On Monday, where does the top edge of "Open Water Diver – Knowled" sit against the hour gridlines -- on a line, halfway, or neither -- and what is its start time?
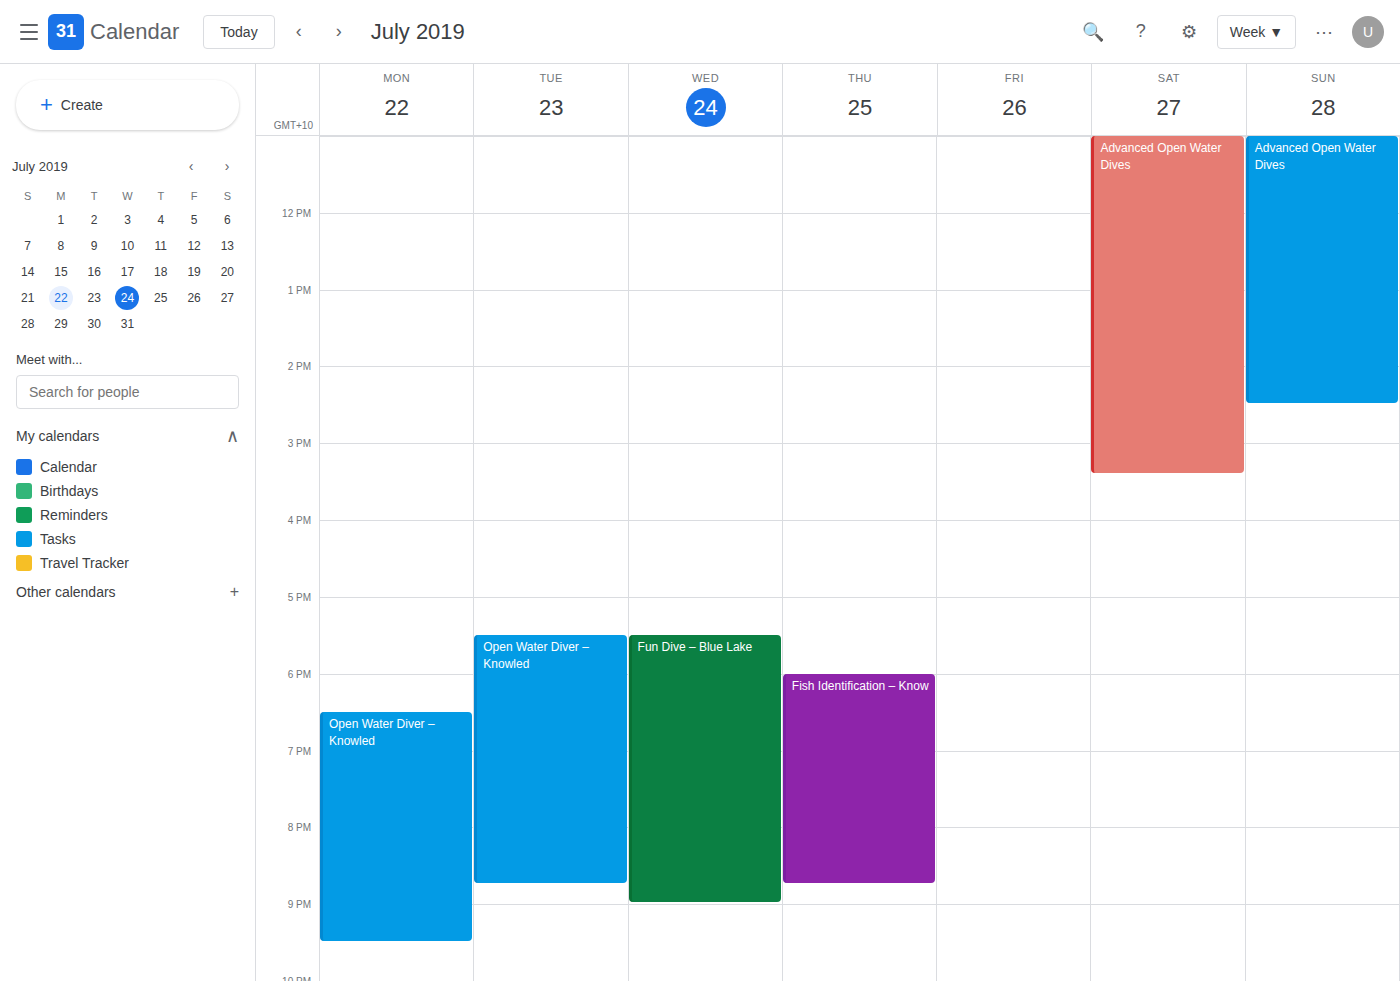
6:30 PM -- halfway between the 6 PM and 7 PM lines.